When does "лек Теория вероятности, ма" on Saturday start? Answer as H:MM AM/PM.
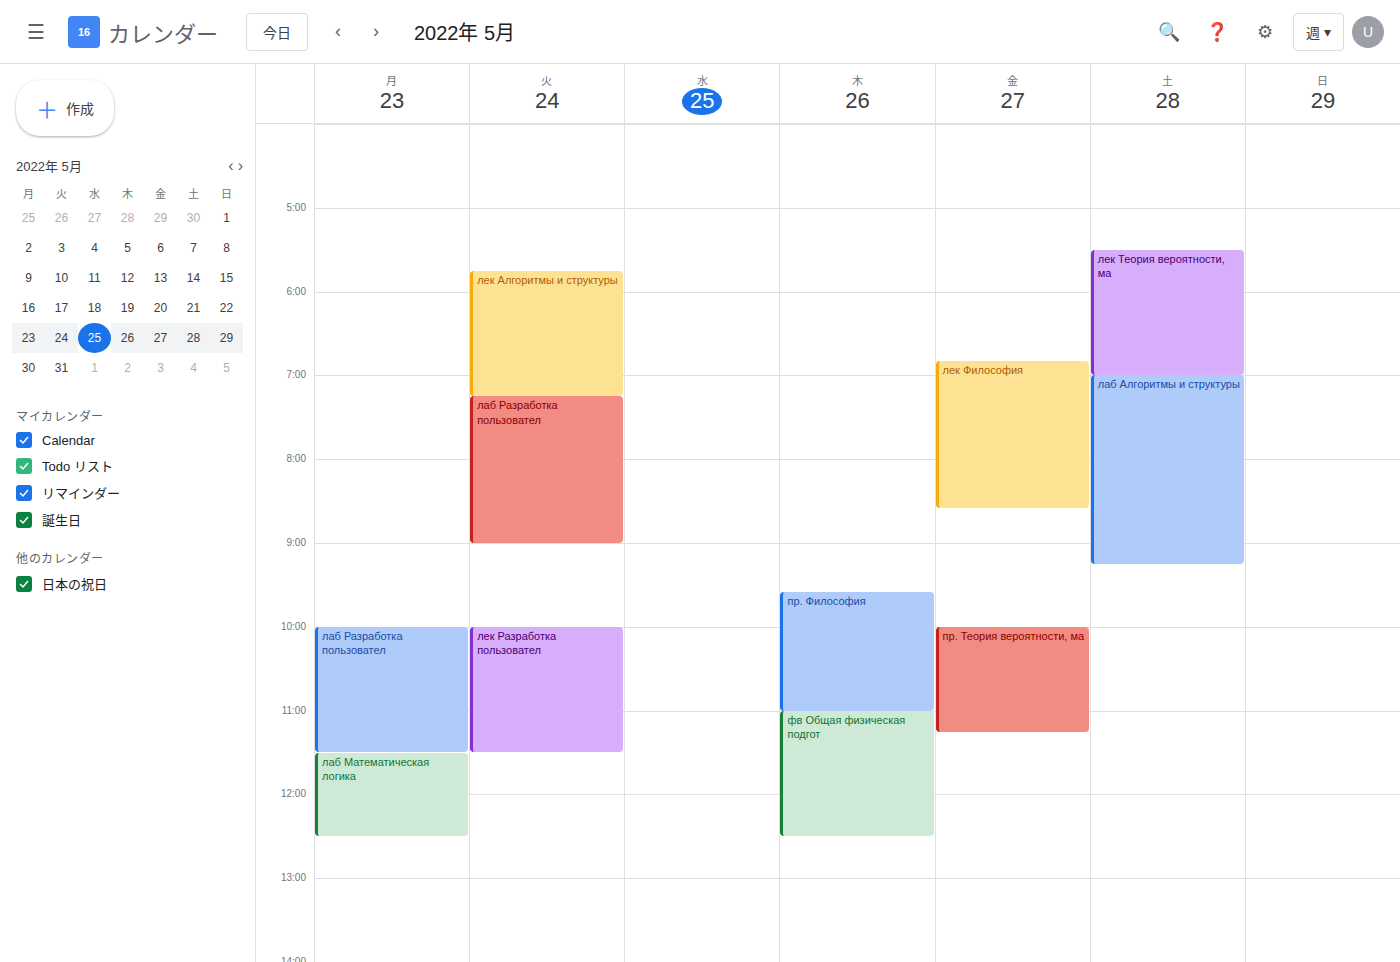
5:30 AM